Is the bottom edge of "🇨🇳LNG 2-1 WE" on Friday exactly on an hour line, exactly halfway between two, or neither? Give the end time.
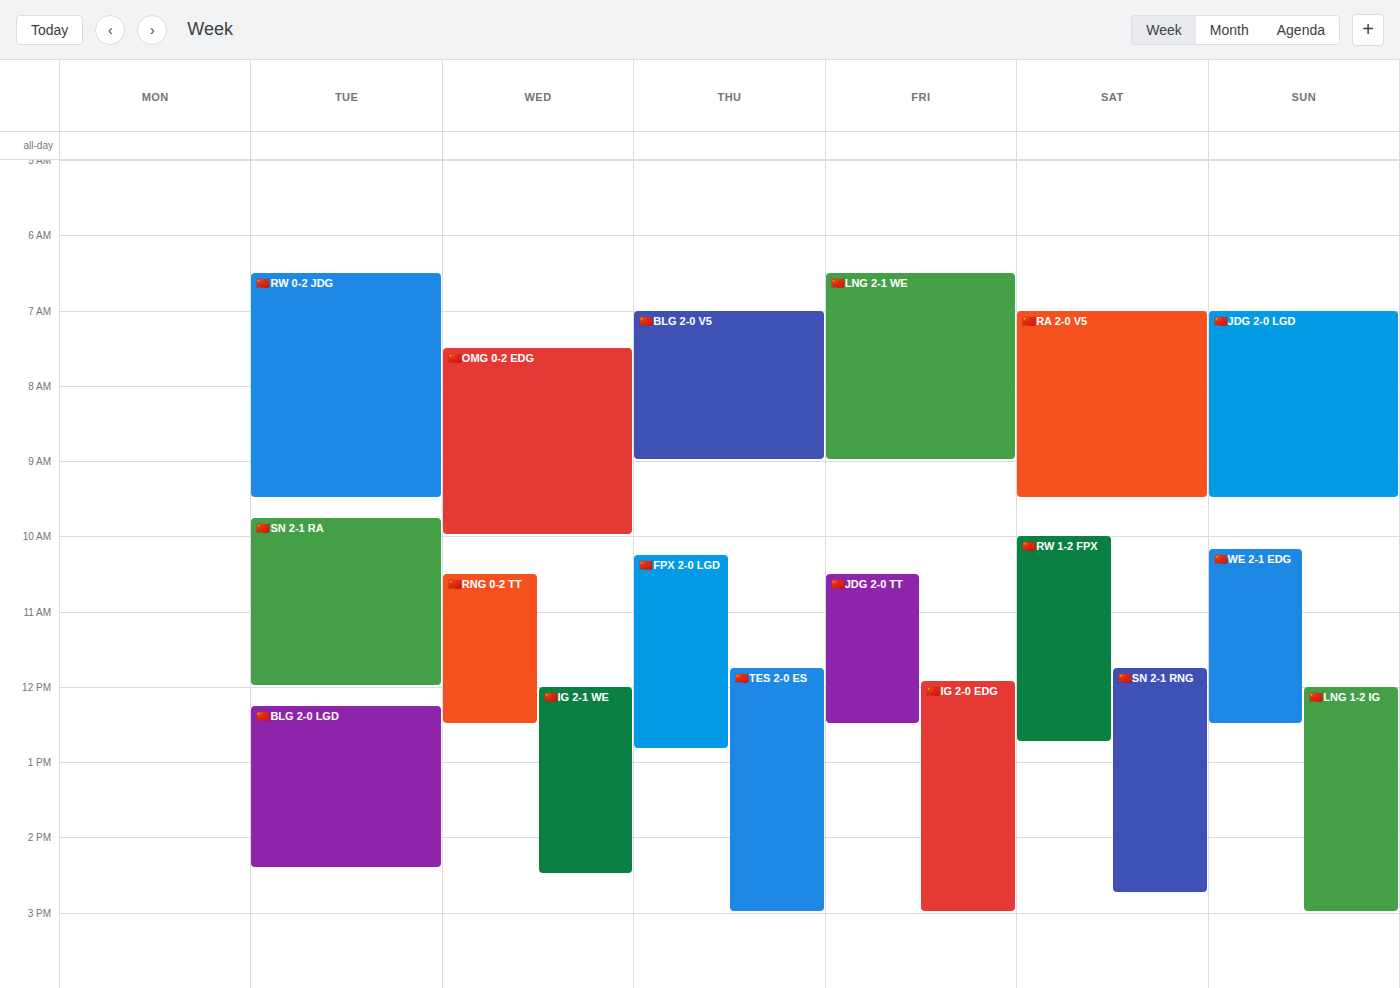
9:00 AM -- exactly on the 9 AM line.